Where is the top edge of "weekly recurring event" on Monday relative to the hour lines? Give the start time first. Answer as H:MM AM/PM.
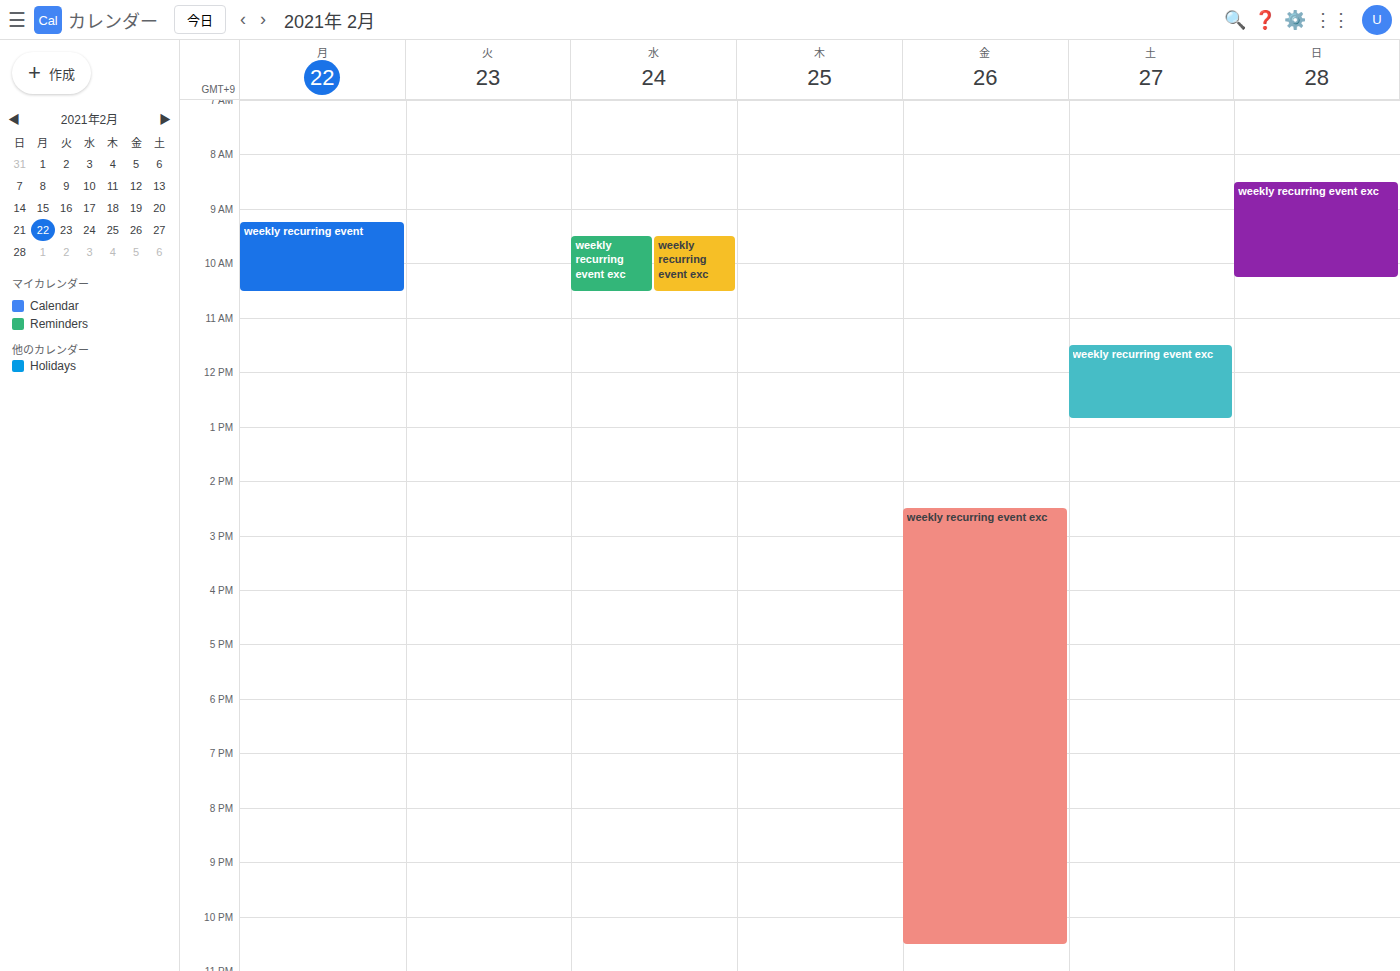
9:15 AM -- neither: a quarter of the way from the 9 AM line to the 10 AM line.